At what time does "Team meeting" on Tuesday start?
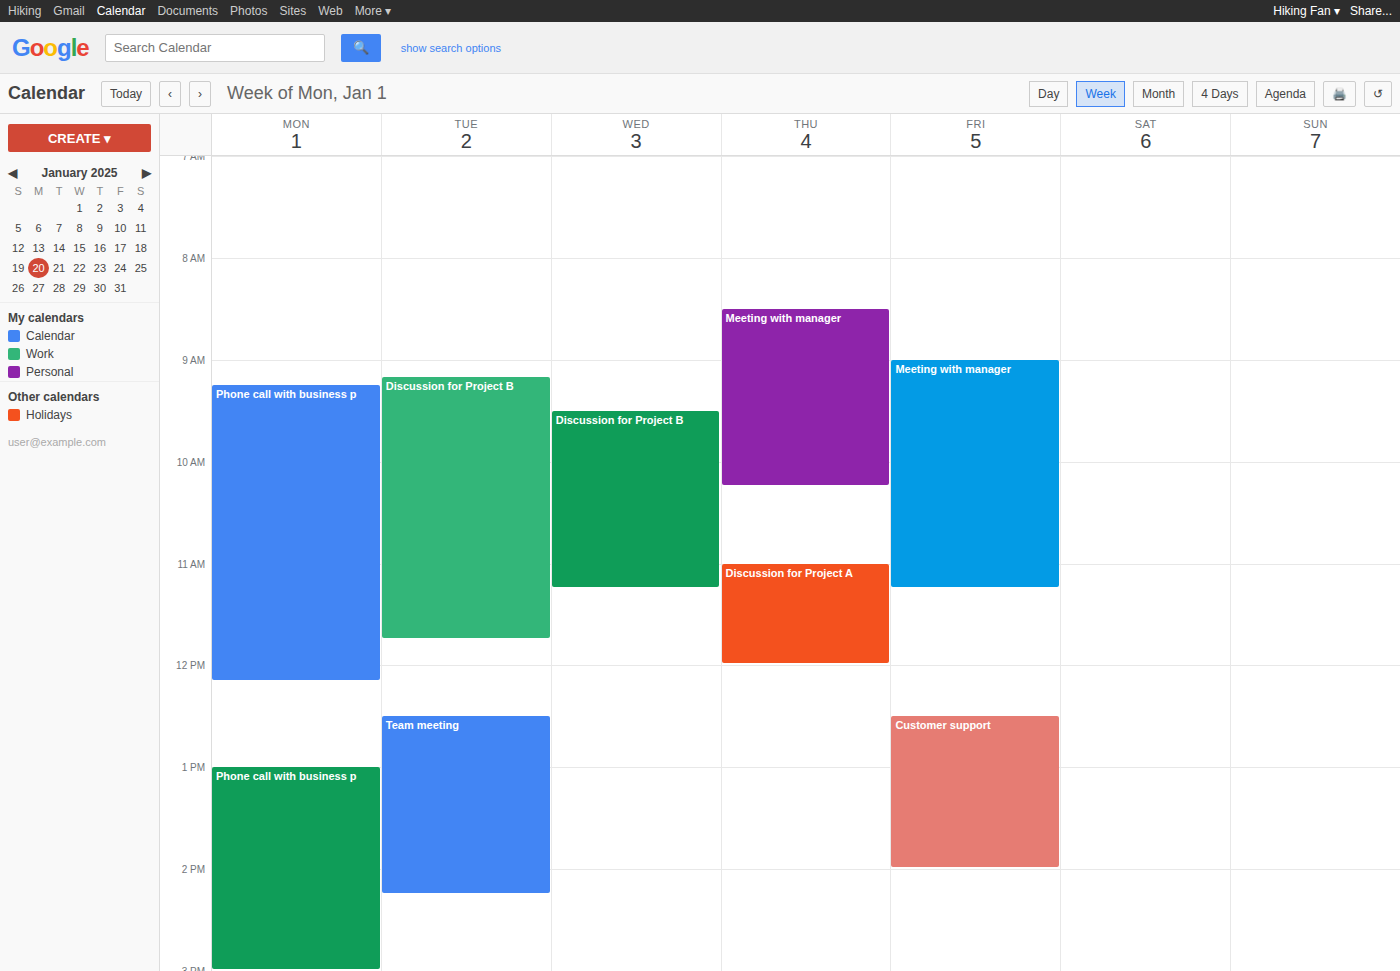
12:30 PM